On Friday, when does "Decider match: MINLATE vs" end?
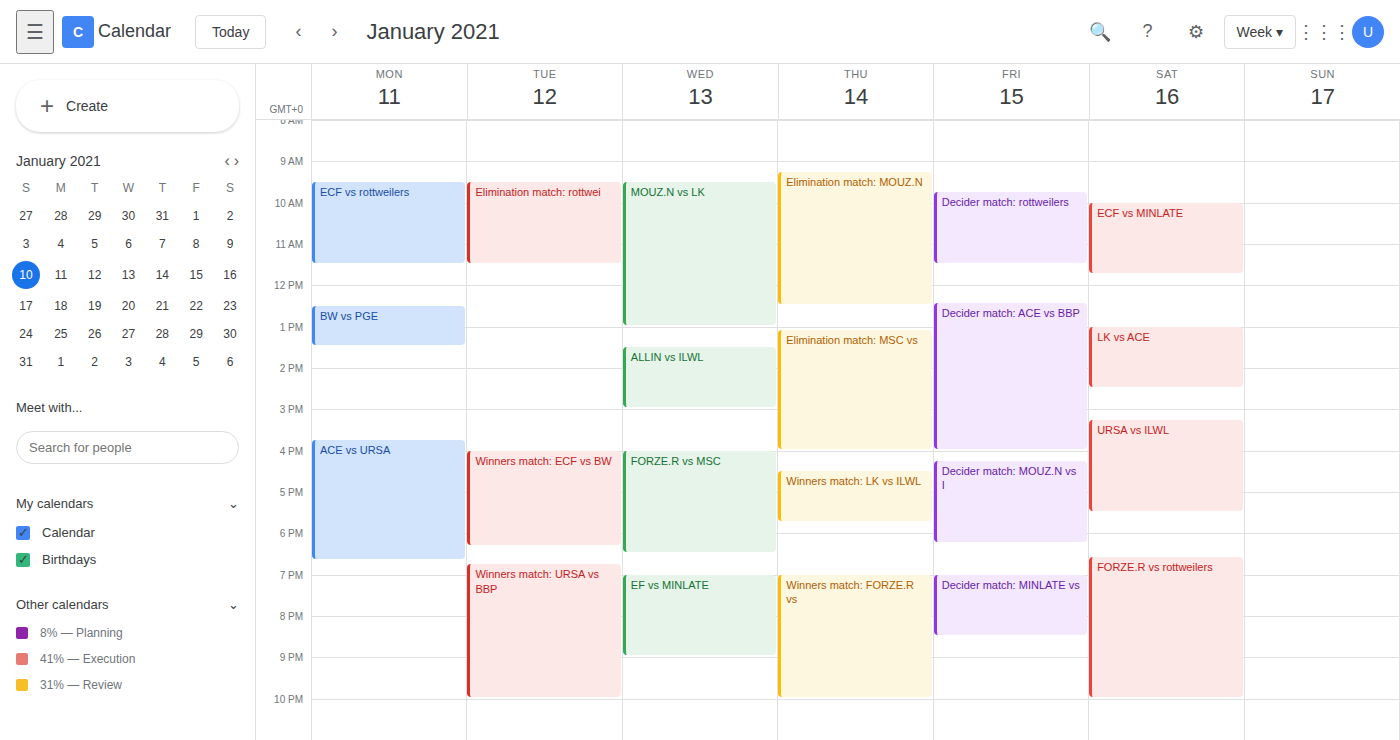
8:30 PM